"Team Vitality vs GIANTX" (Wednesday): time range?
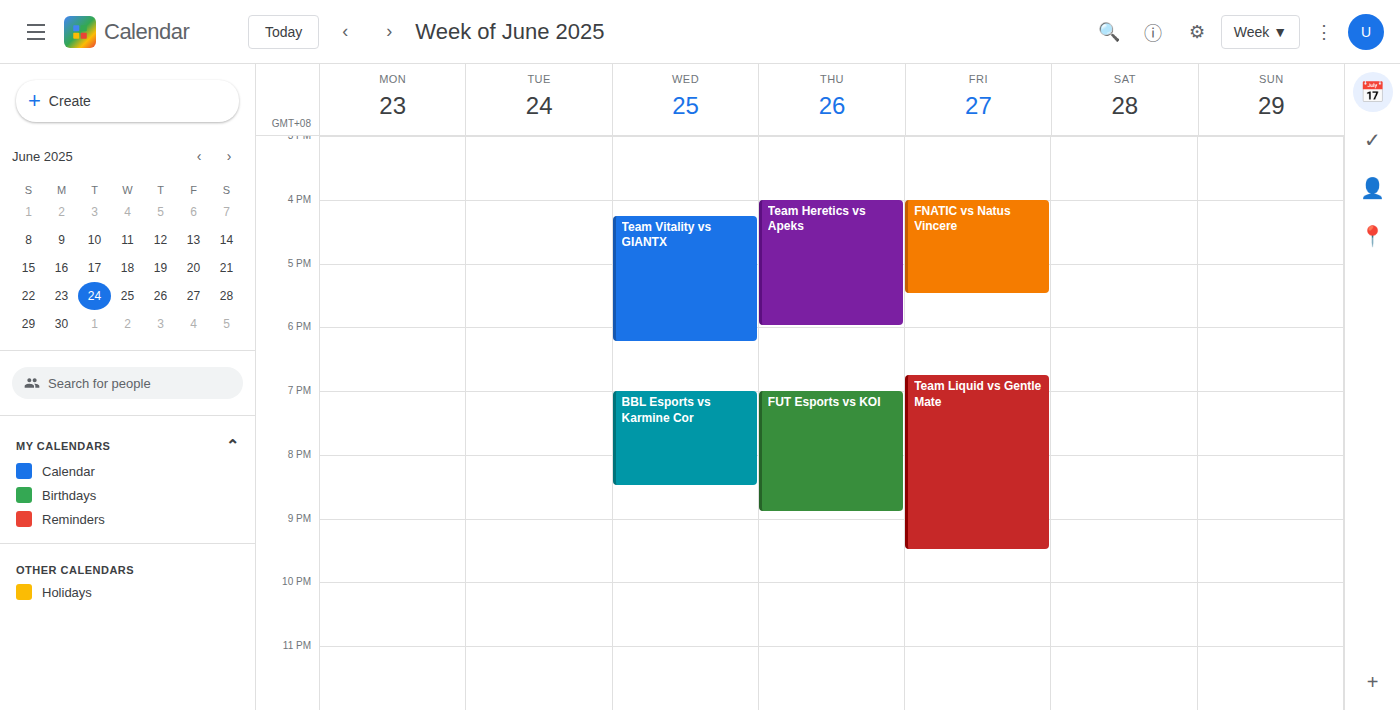
4:15 PM to 6:15 PM